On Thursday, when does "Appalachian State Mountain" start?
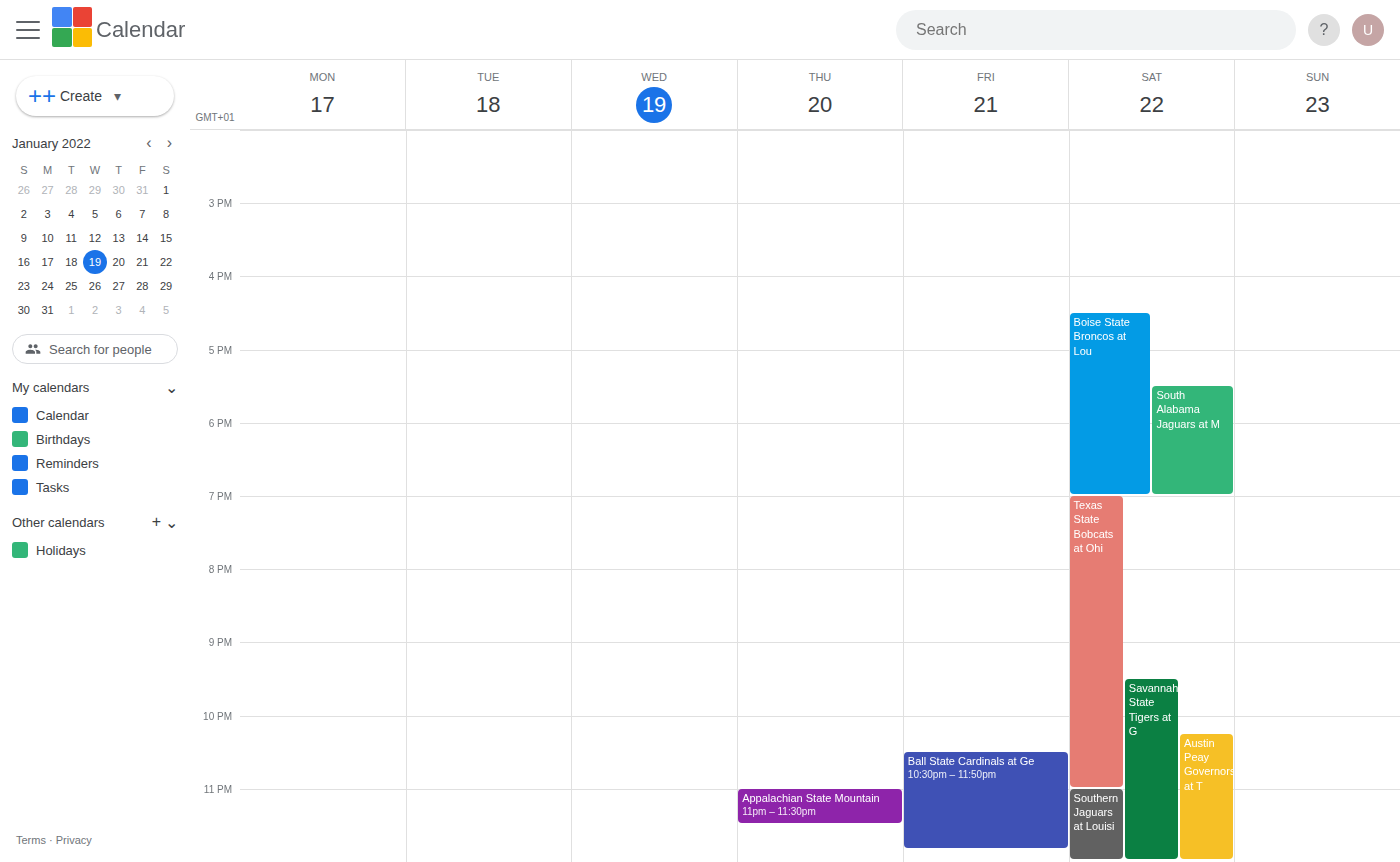
11:00 PM